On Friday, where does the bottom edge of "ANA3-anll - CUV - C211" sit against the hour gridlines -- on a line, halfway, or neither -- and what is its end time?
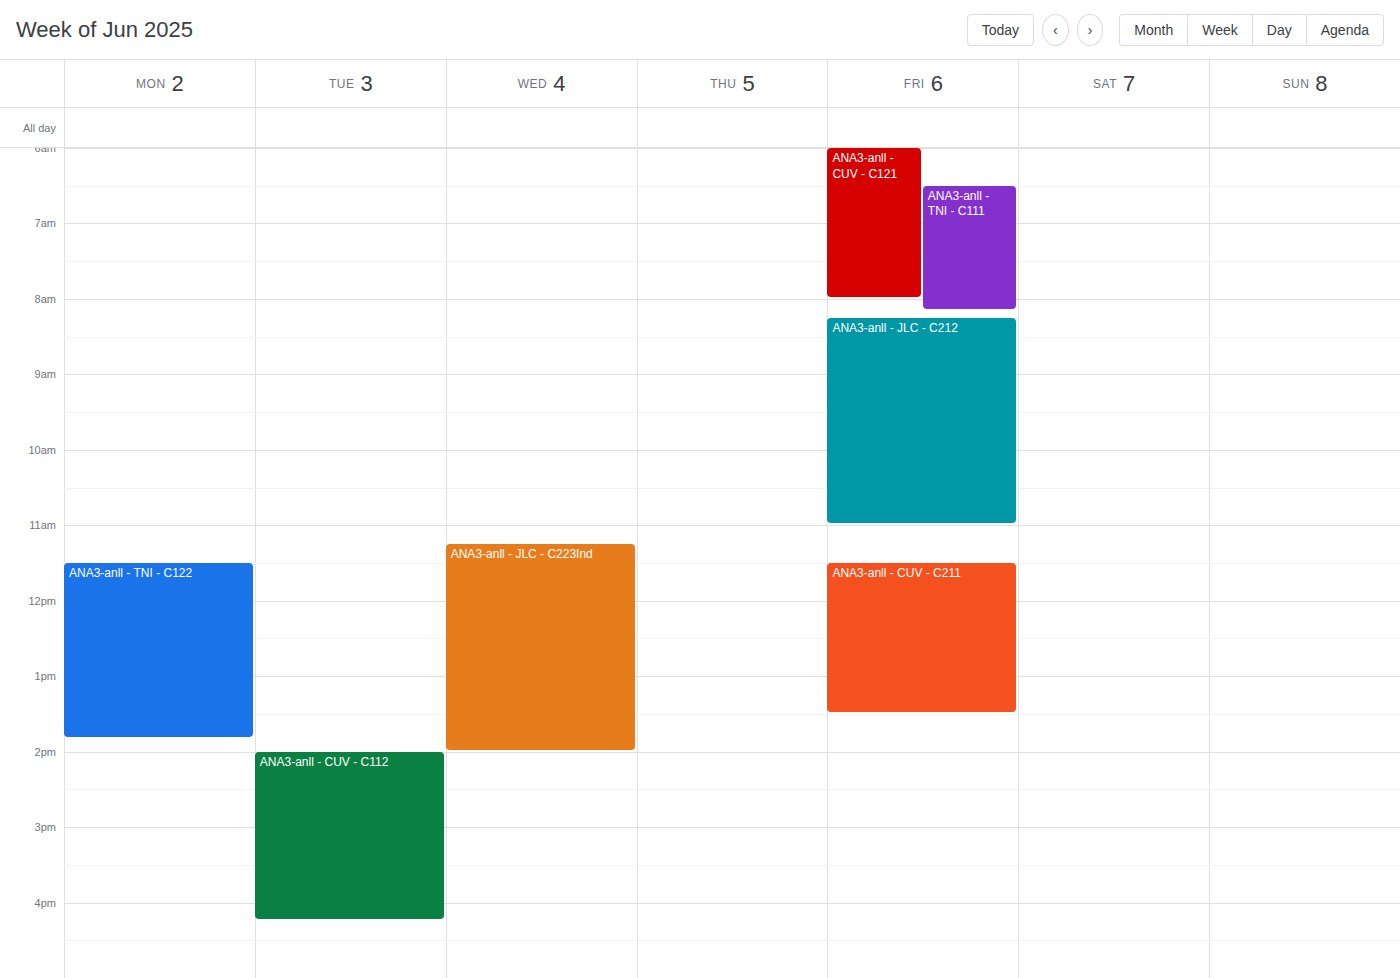
13:30 -- halfway between the 13:00 and 14:00 lines.